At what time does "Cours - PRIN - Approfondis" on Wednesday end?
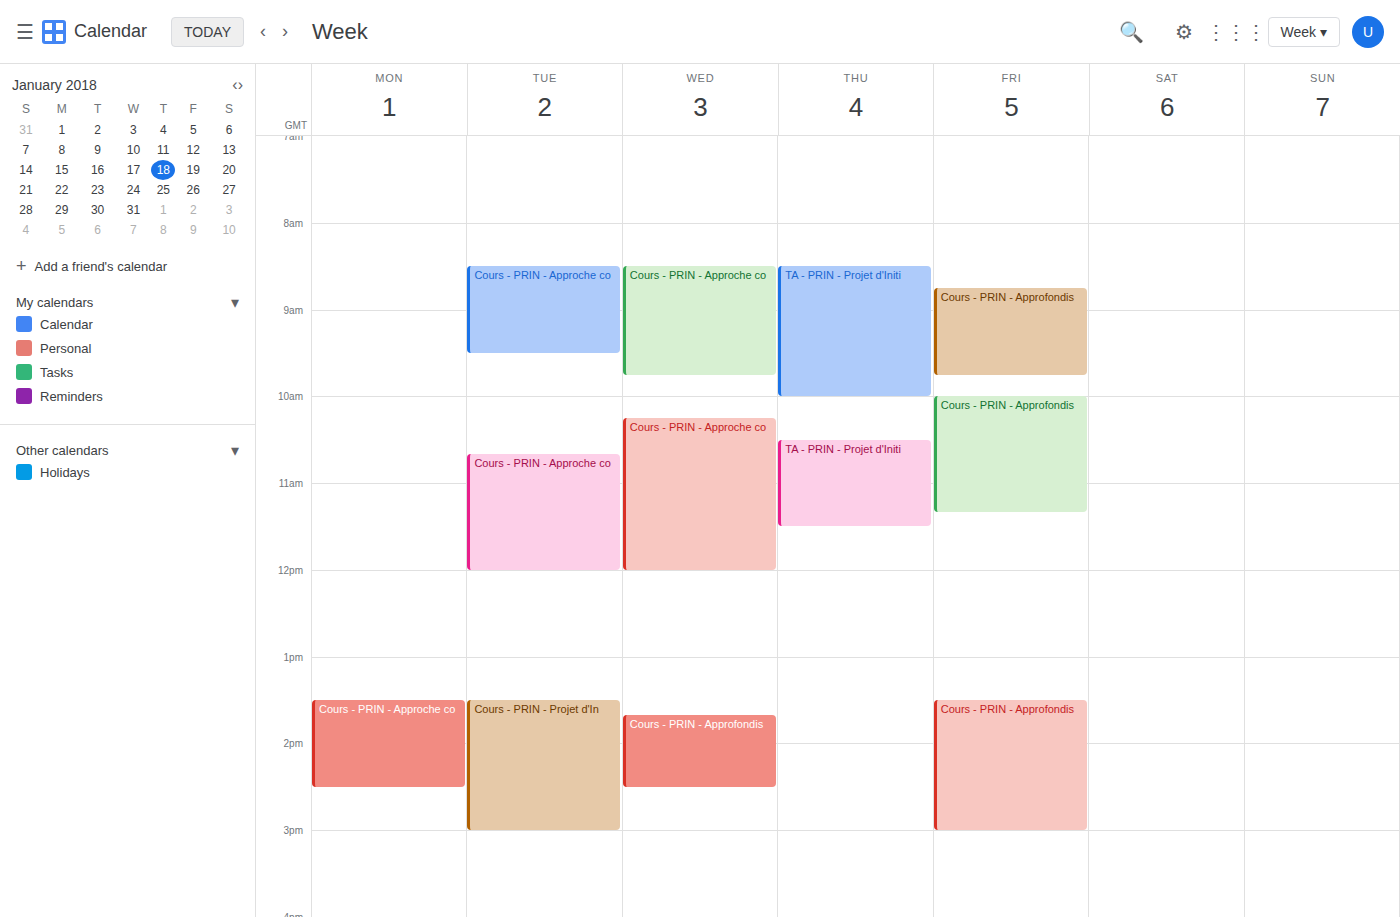
2:30 PM